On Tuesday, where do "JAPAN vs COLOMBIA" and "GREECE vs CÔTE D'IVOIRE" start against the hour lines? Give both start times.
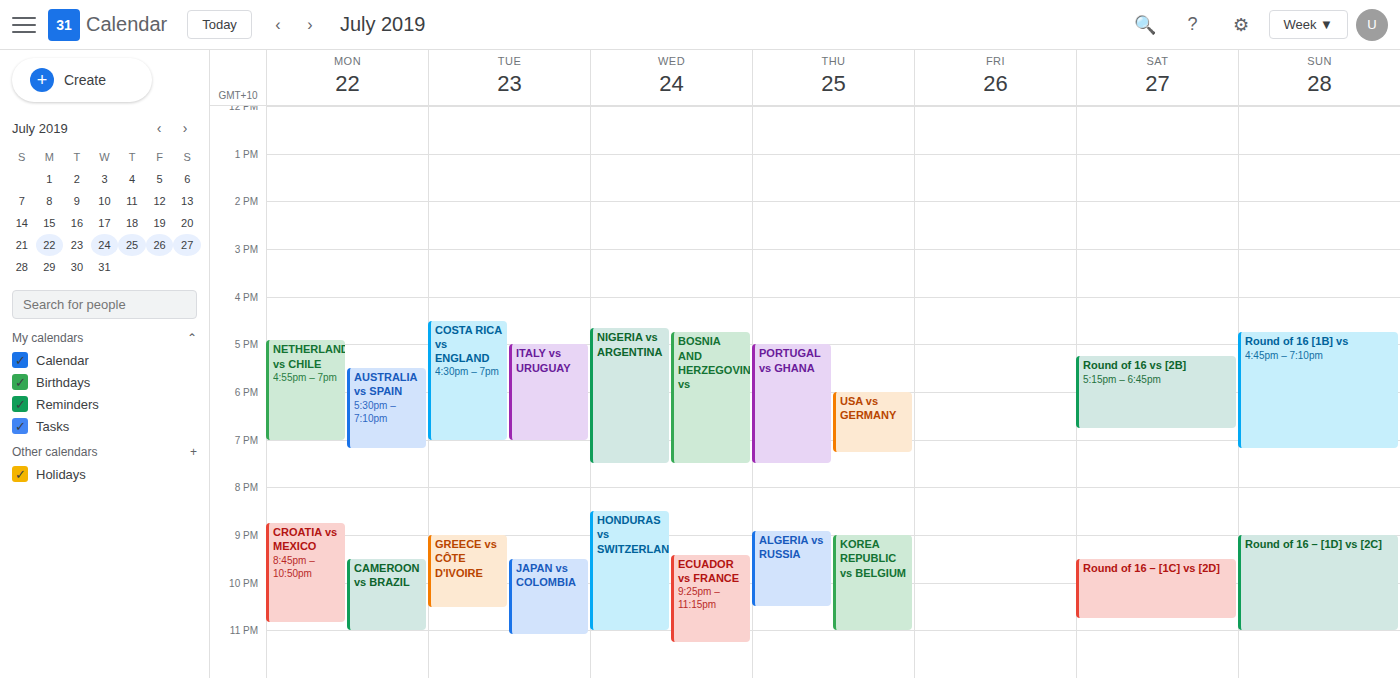
"JAPAN vs COLOMBIA": 9:30 PM, halfway between the 9 PM and 10 PM lines. "GREECE vs CÔTE D'IVOIRE": 9:00 PM, exactly on the 9 PM line.